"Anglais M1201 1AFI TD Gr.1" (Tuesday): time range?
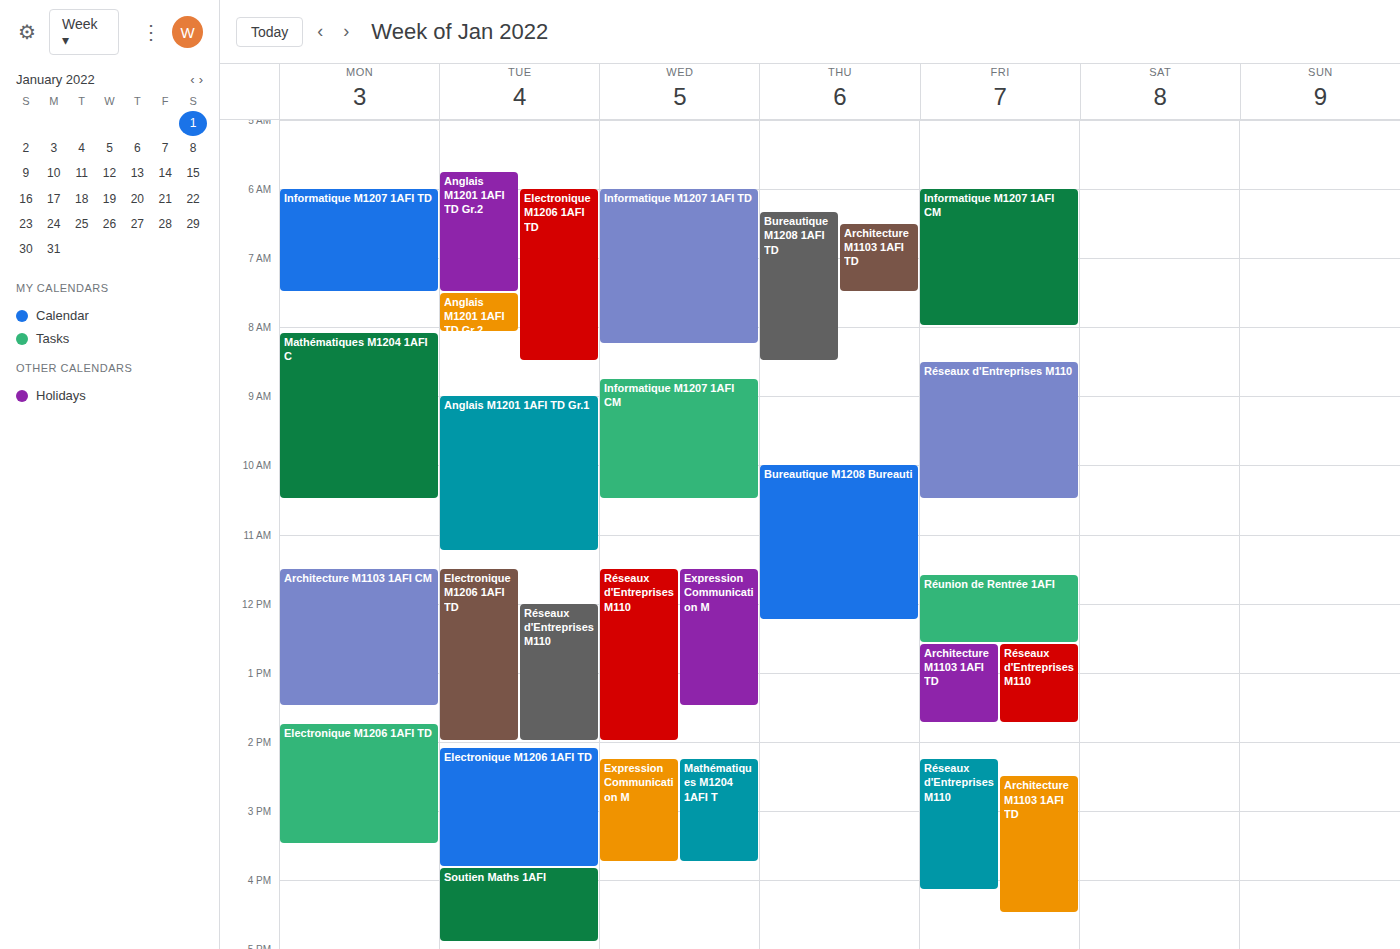
9:00 AM to 11:15 AM